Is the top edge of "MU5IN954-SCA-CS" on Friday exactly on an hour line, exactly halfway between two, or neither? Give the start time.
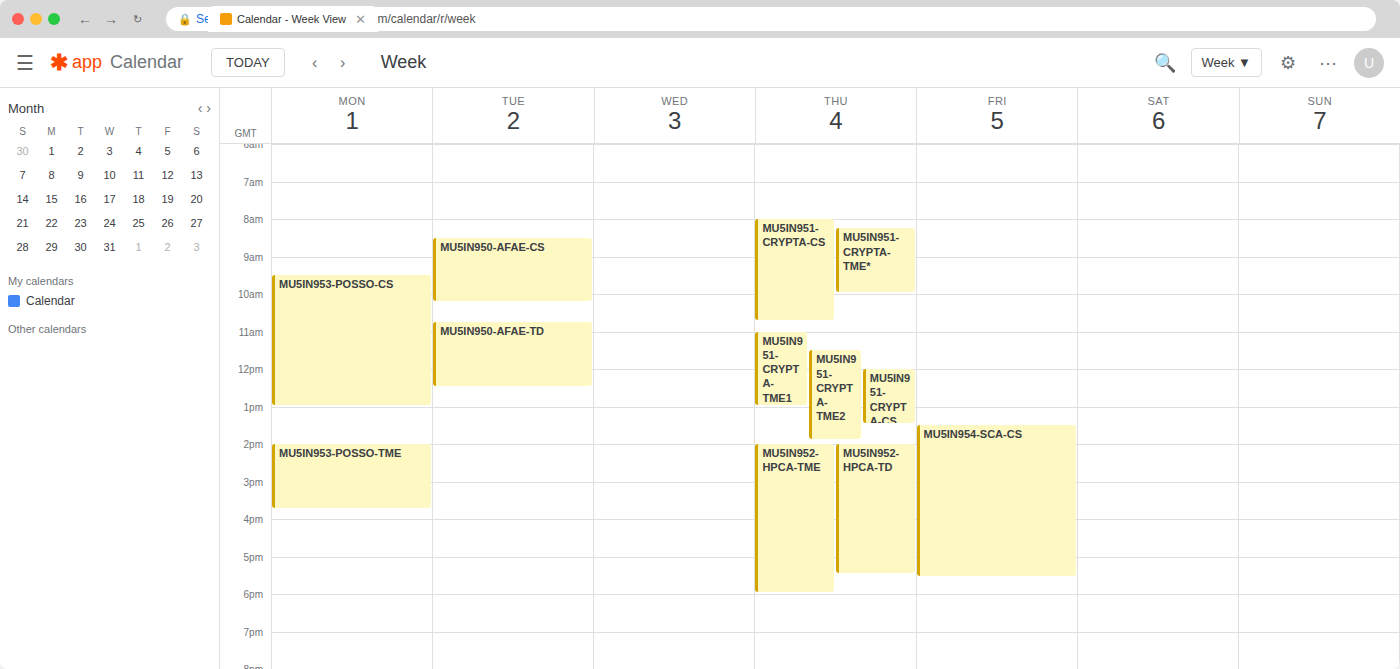
1:30 PM -- halfway between the 1 PM and 2 PM lines.